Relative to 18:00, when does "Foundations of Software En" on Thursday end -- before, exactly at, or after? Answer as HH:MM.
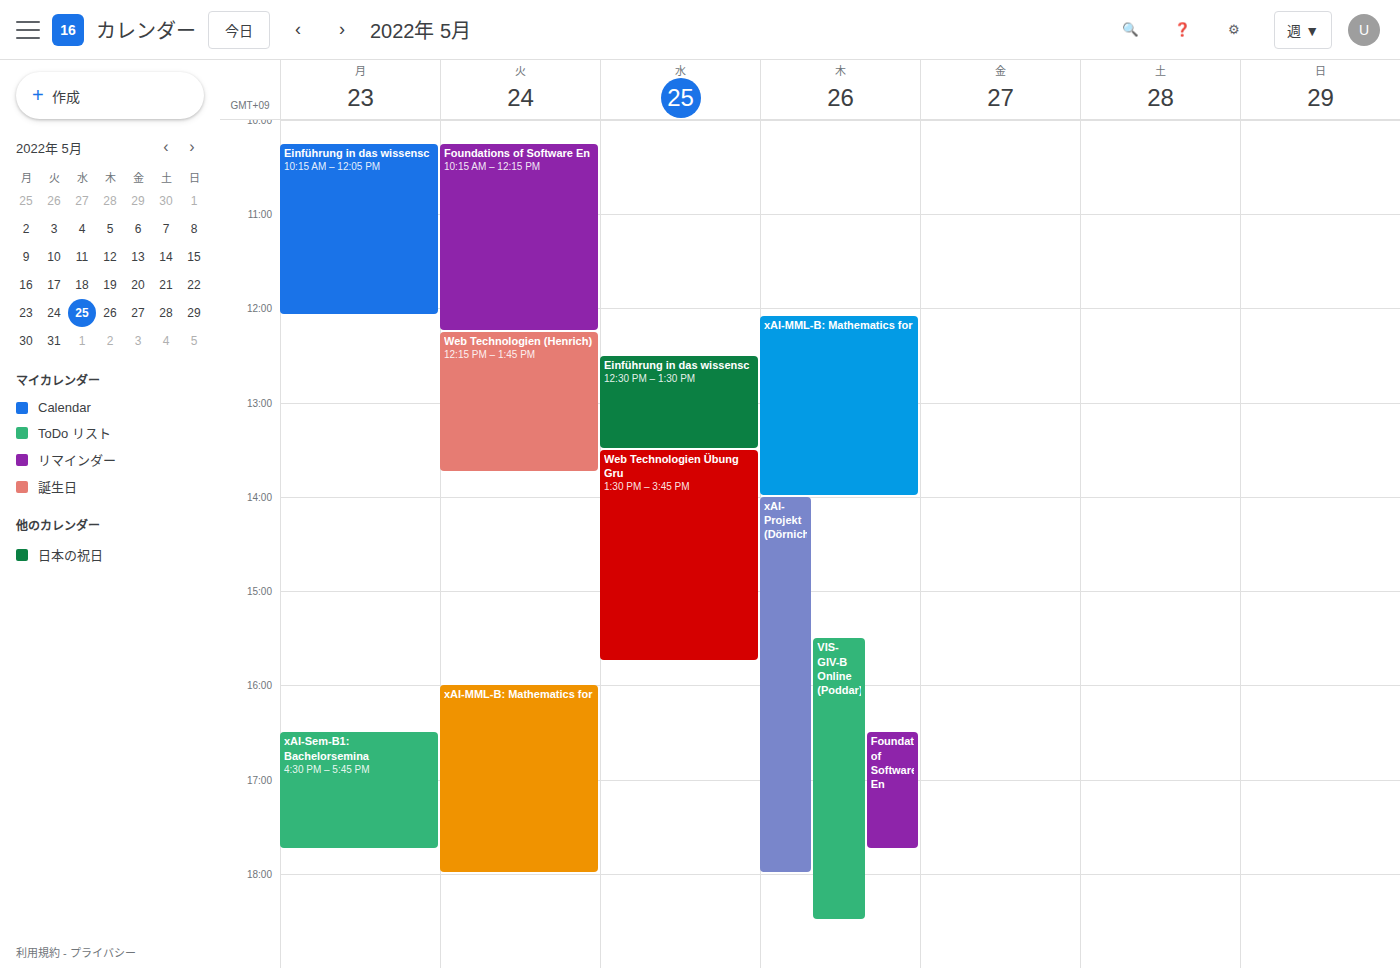
17:45 -- before 18:00, 15 minutes above the 18:00 line.